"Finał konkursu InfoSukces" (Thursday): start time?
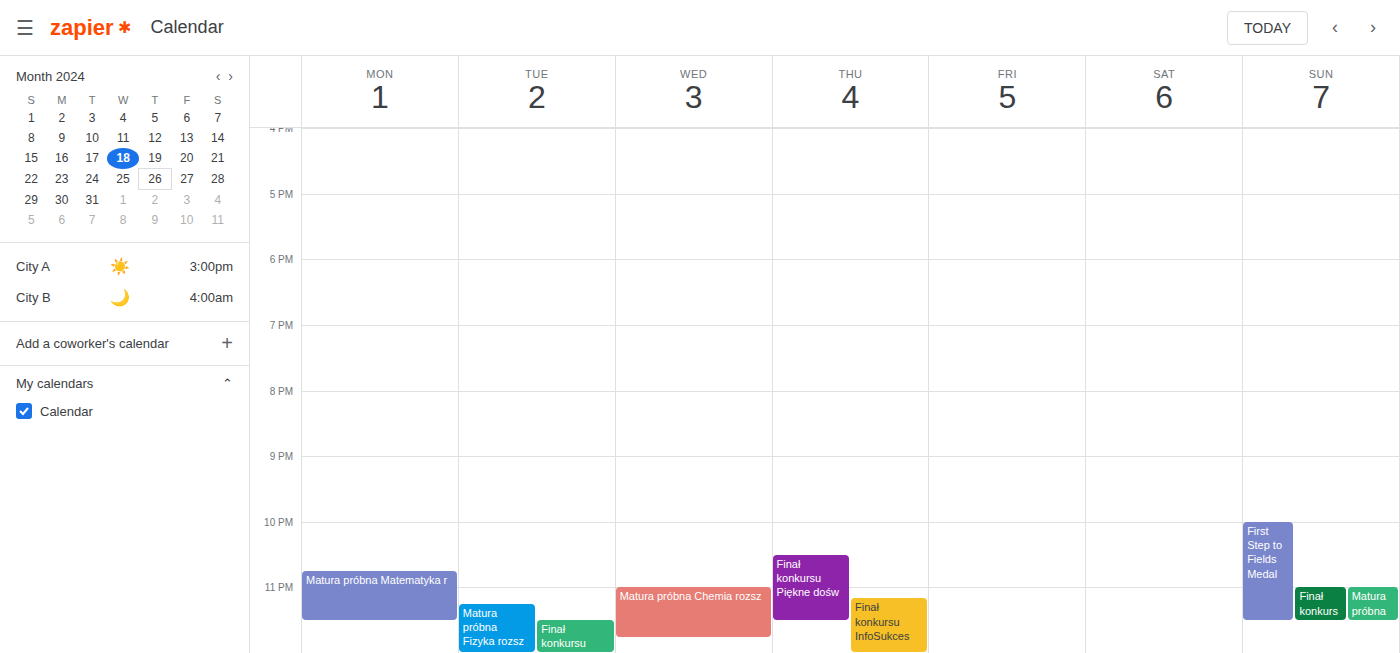
11:10 PM